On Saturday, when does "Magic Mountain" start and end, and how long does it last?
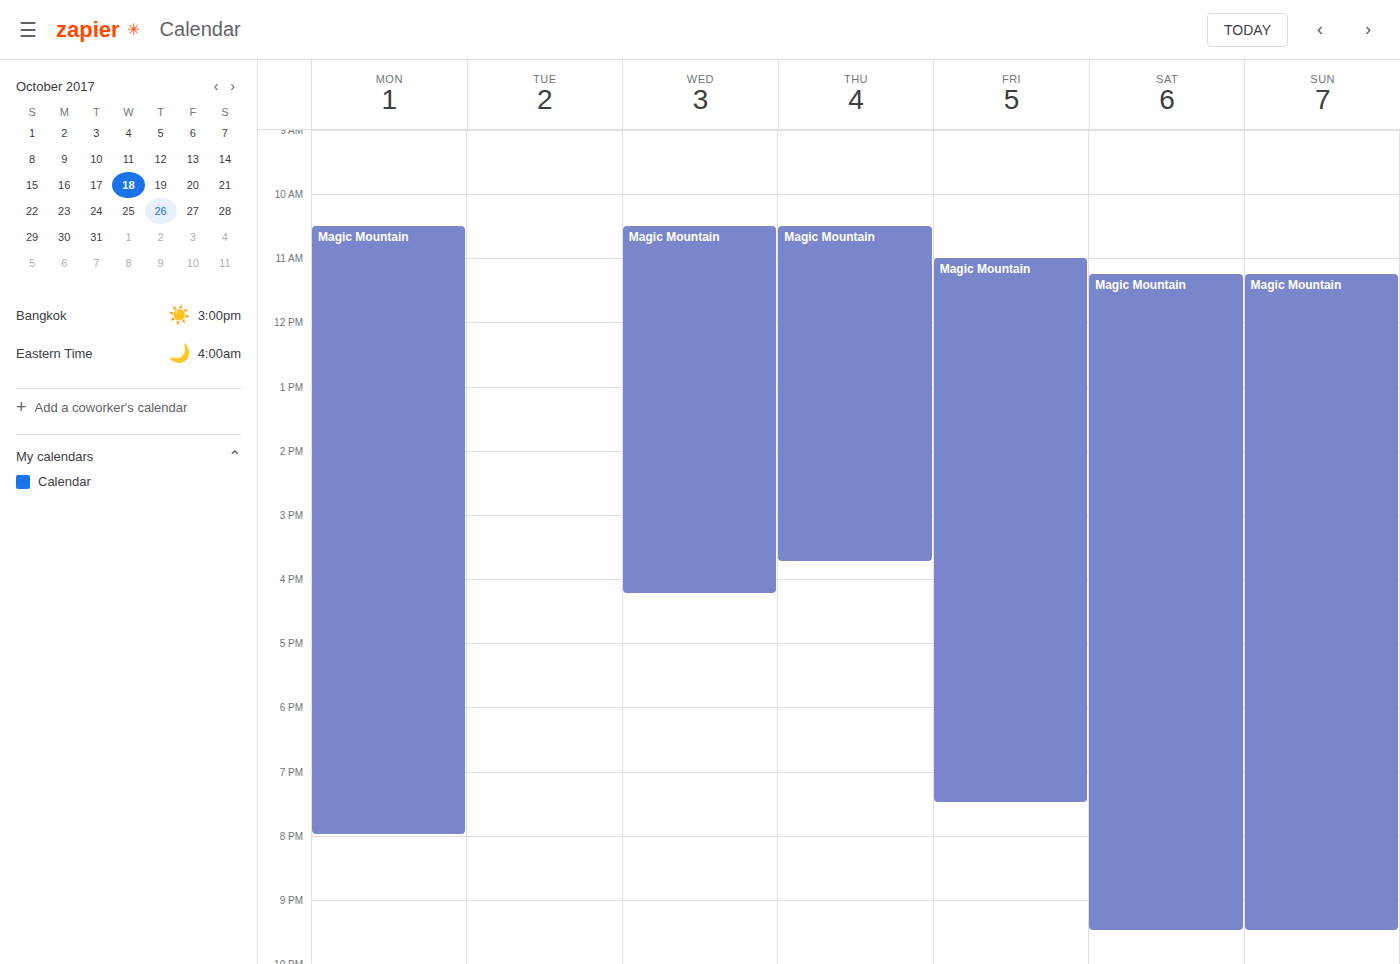
11:15 AM to 9:30 PM, 10 hours 15 minutes